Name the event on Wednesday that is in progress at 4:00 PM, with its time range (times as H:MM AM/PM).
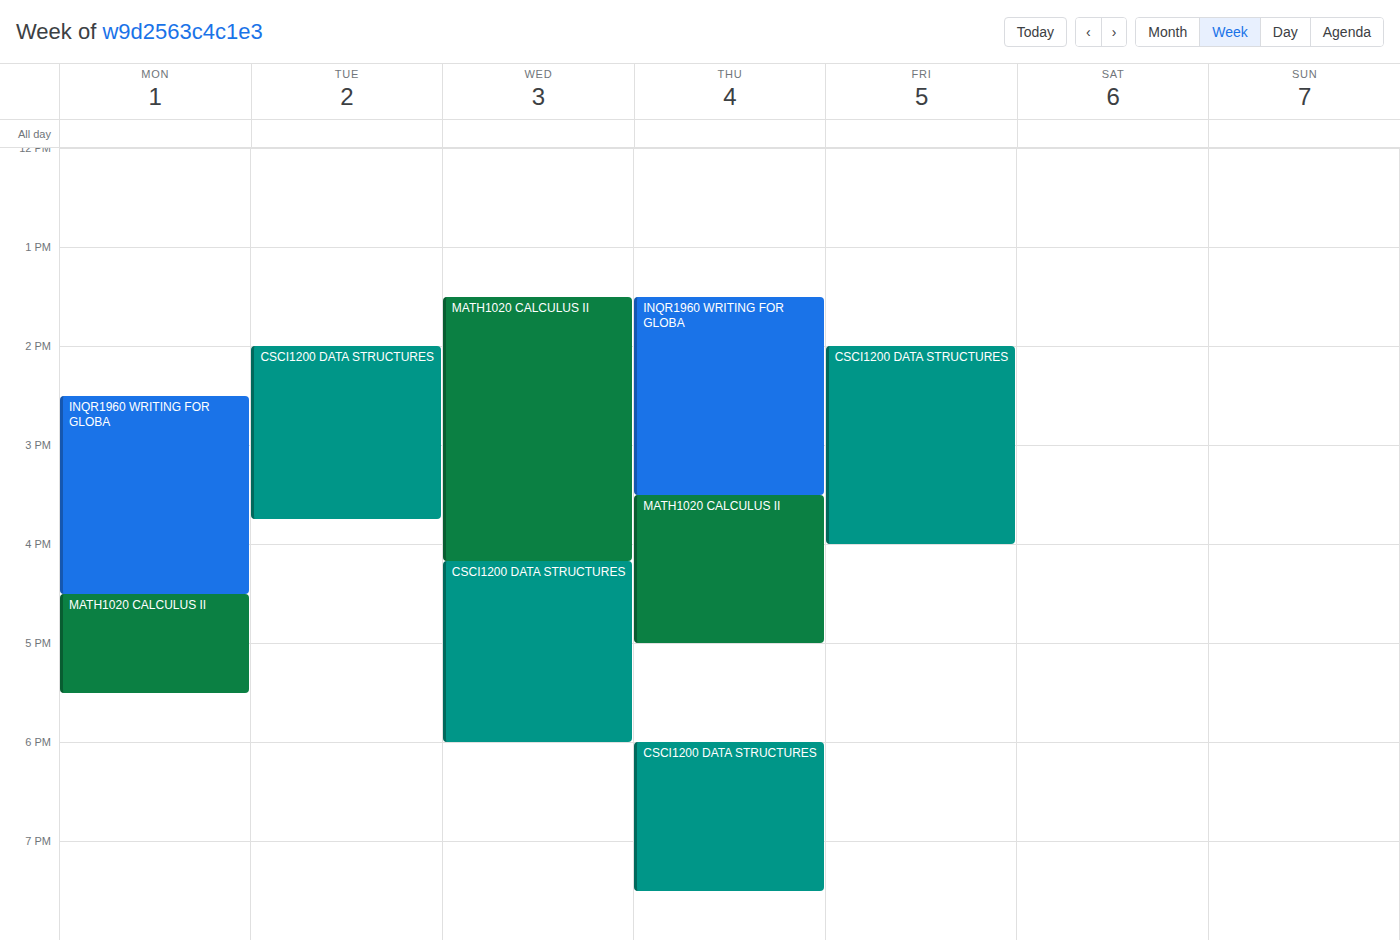
"MATH1020 CALCULUS II", 1:30 PM to 4:10 PM